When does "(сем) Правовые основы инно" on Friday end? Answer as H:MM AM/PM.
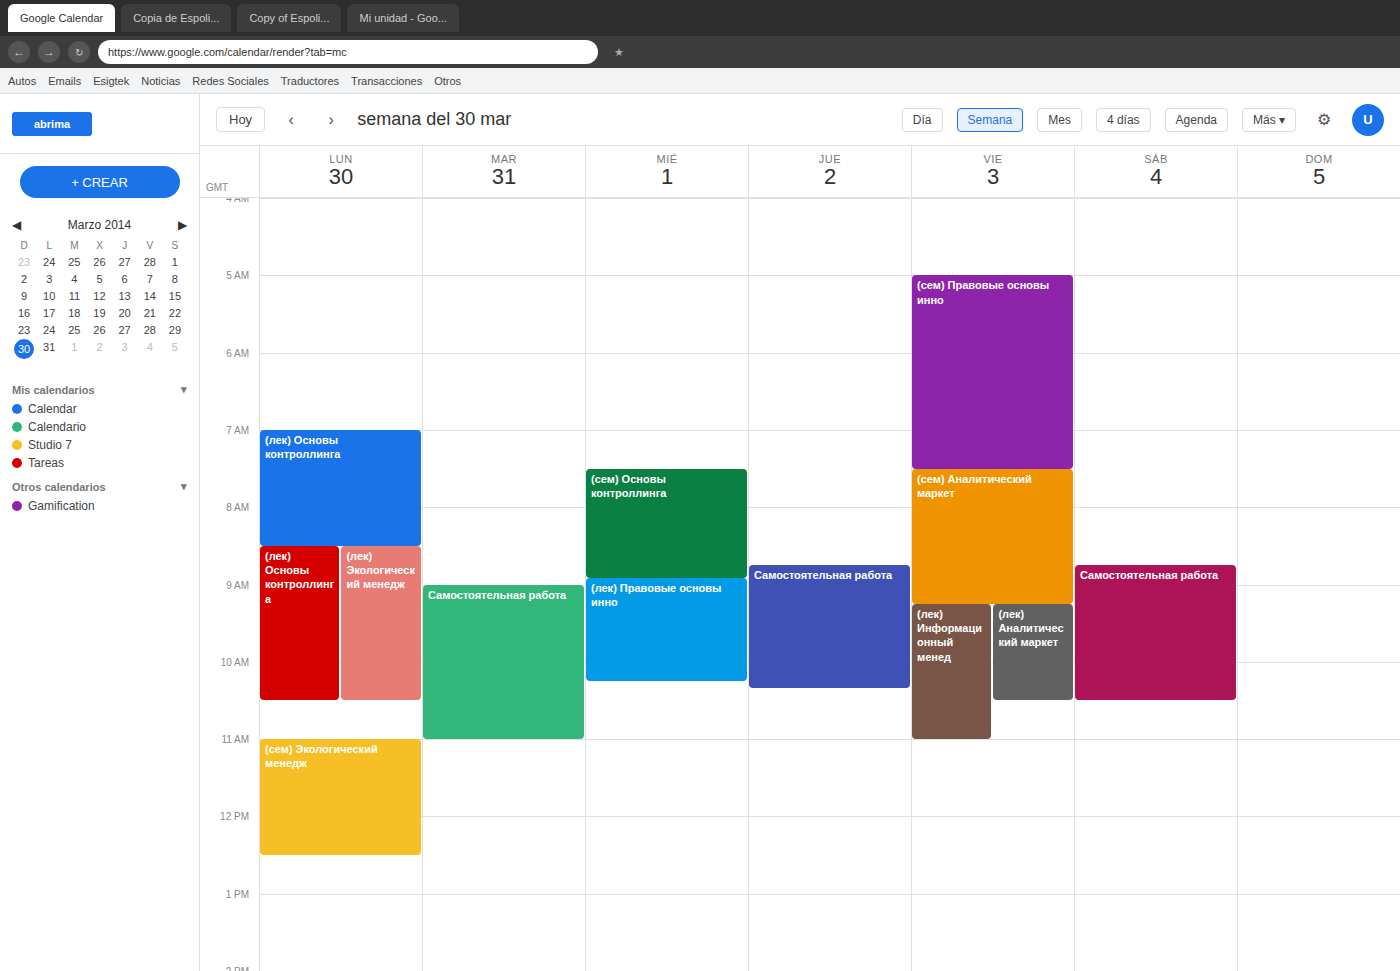
7:30 AM